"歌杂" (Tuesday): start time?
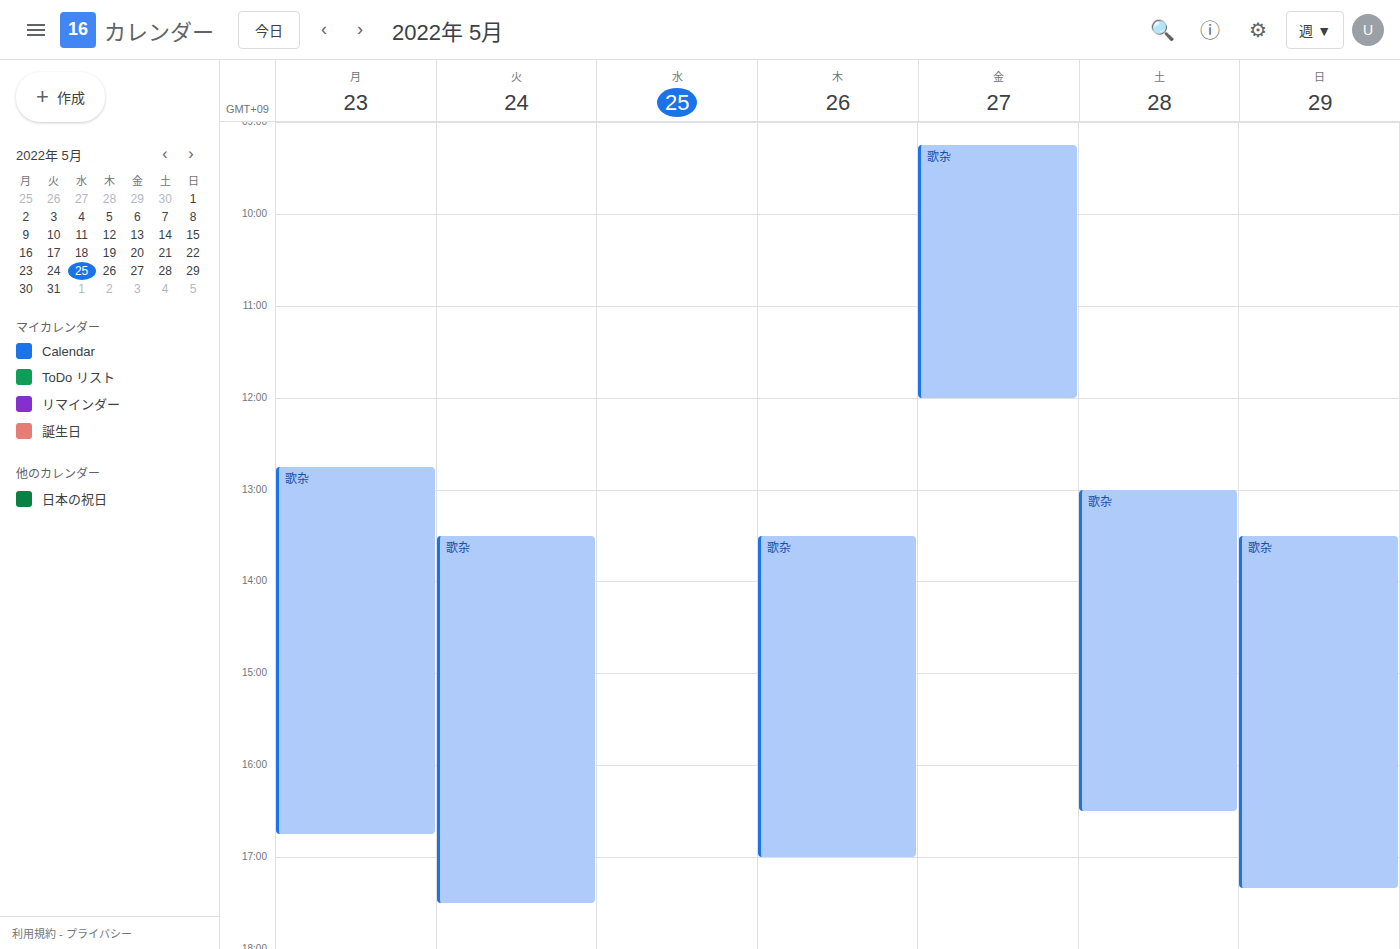
1:30 PM